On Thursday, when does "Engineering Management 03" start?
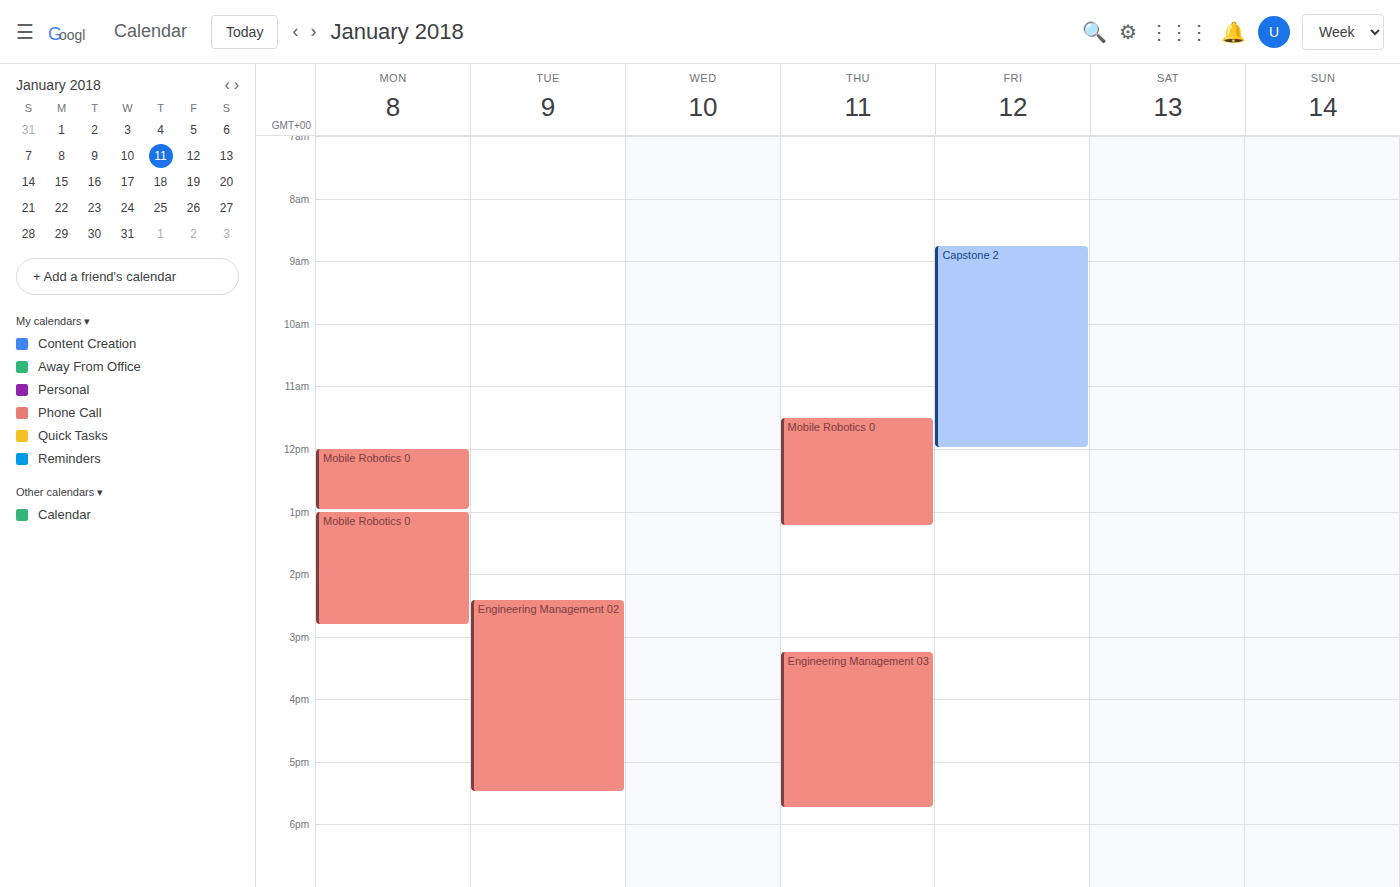
3:15 PM